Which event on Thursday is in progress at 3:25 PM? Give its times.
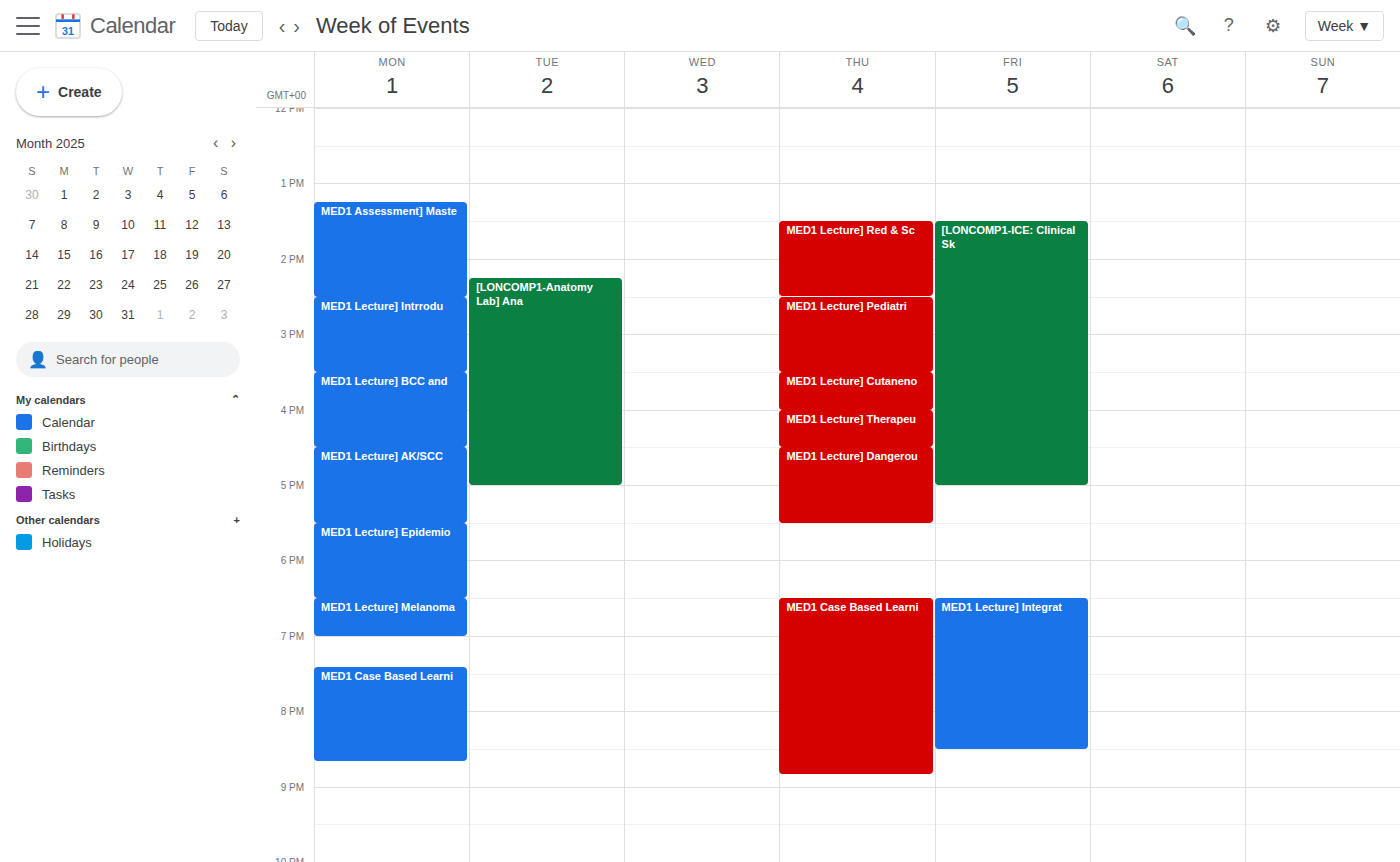
"MED1 Lecture] Pediatri", 2:30 PM to 3:30 PM